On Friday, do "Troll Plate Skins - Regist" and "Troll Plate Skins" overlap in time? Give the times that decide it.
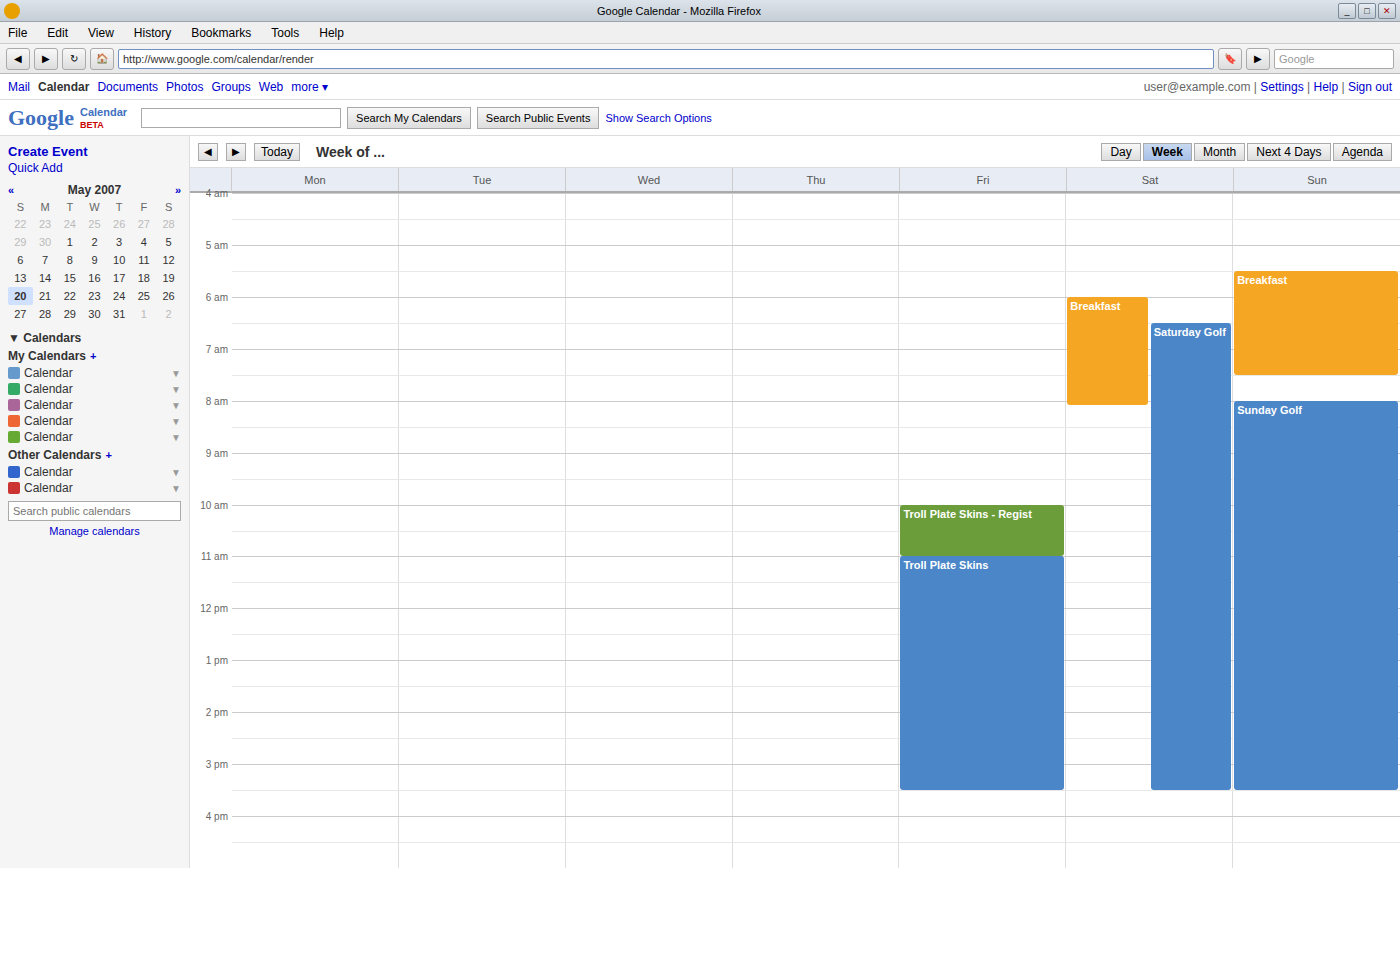
"Troll Plate Skins - Regist" ends at 11:00 AM, exactly when "Troll Plate Skins" starts -- they touch but do not overlap.